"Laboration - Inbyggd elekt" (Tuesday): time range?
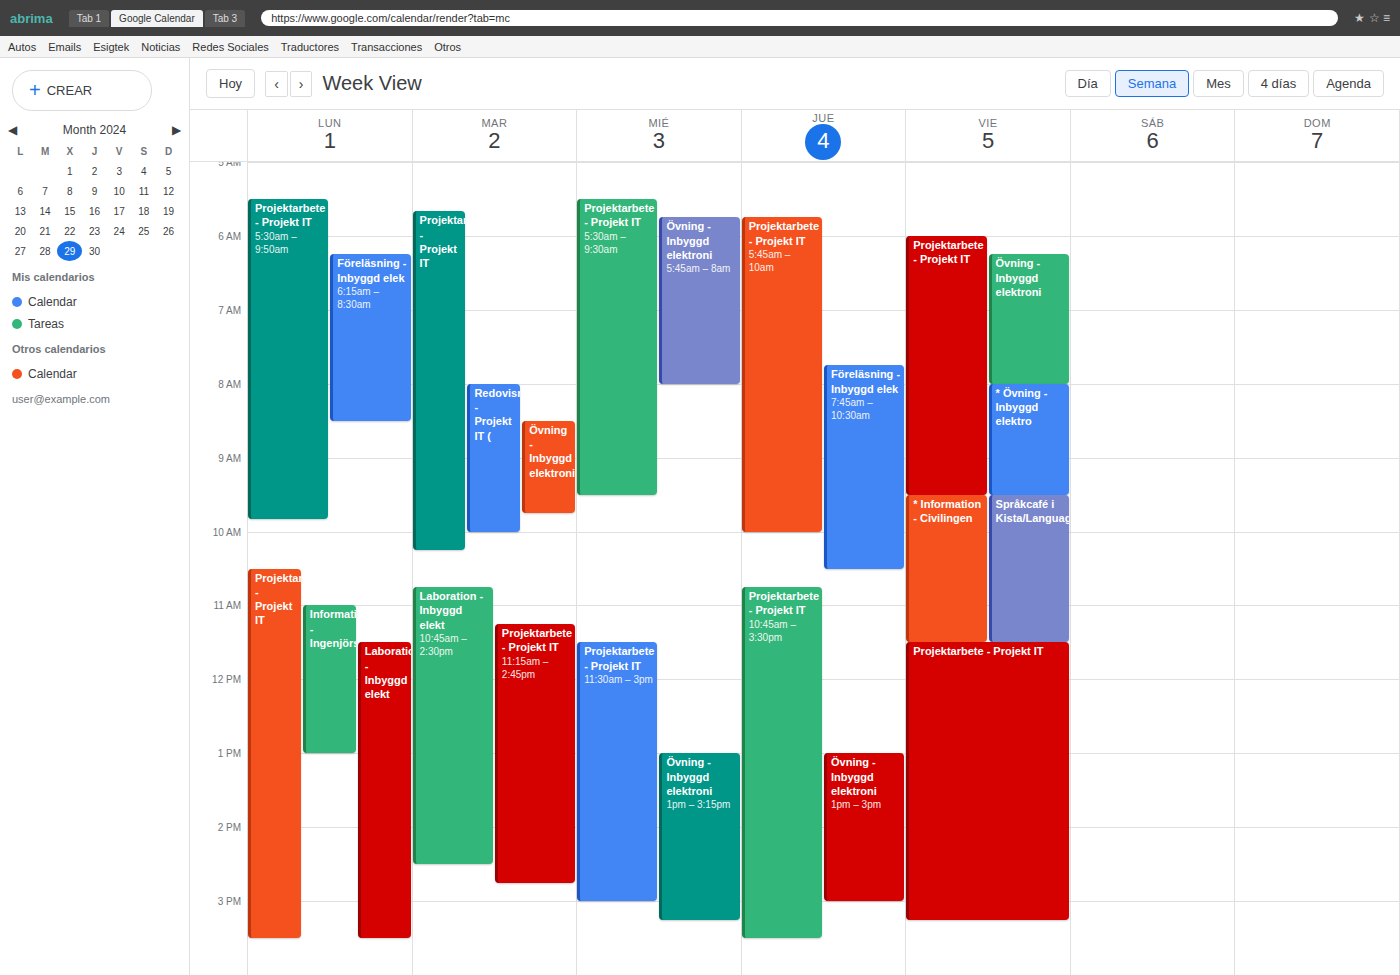
10:45 AM to 2:30 PM